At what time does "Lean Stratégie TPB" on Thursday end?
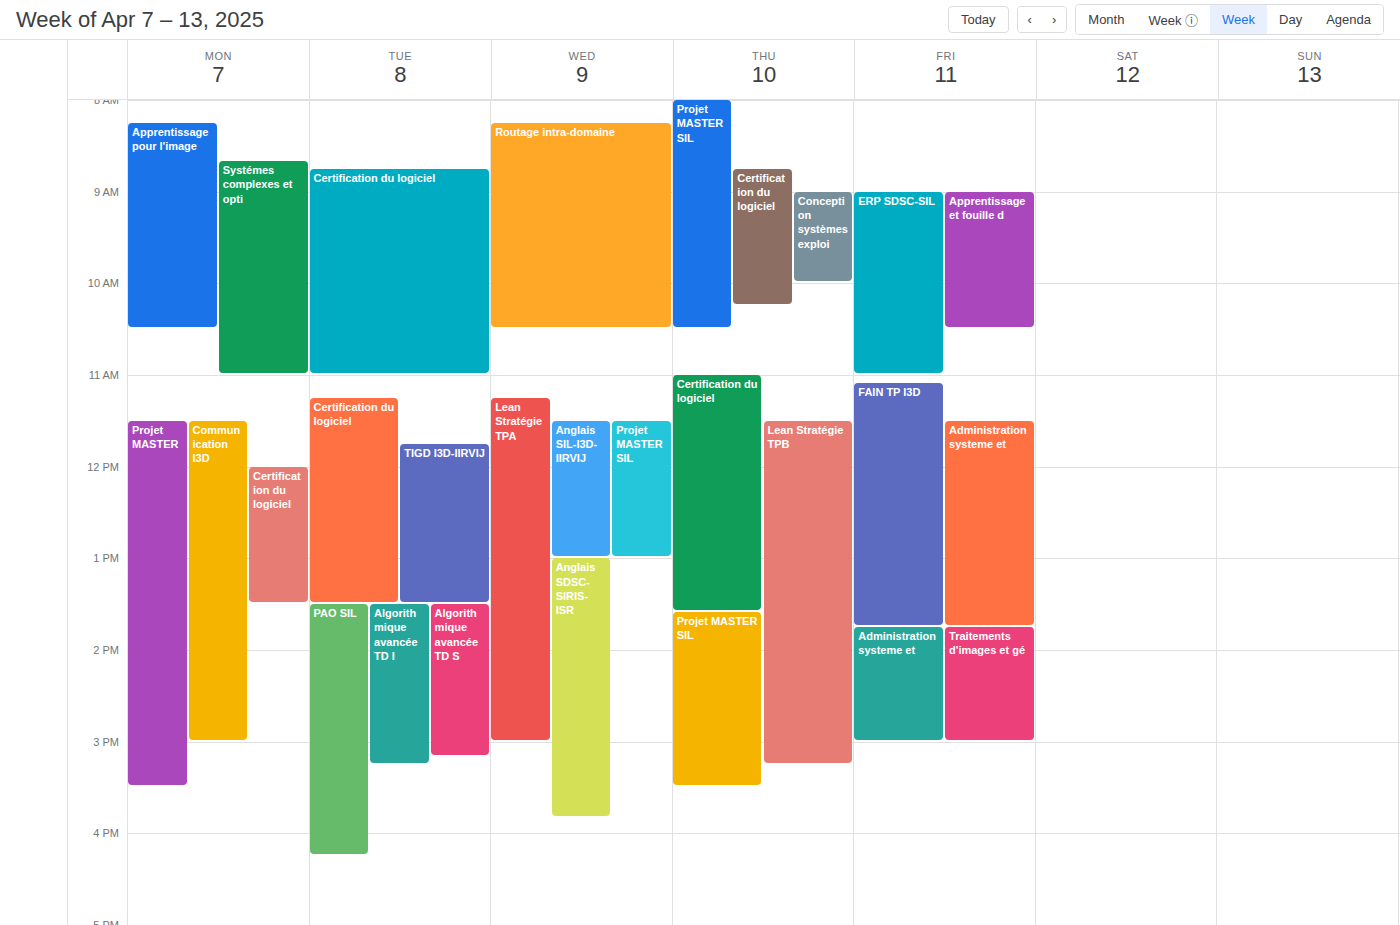
3:15 PM